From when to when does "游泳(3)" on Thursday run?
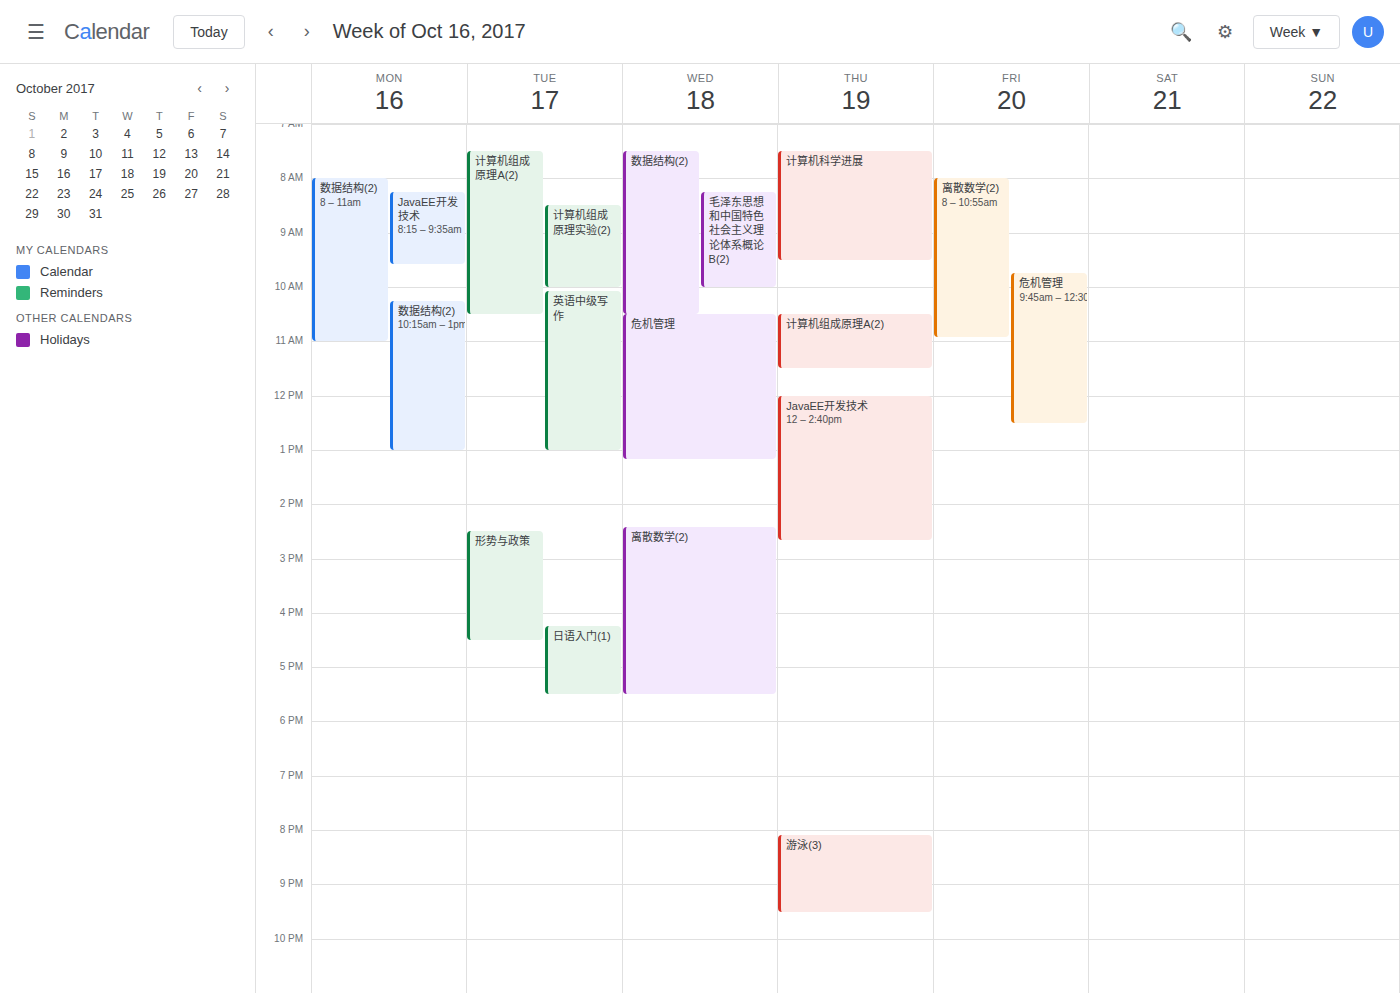
8:05 PM to 9:30 PM